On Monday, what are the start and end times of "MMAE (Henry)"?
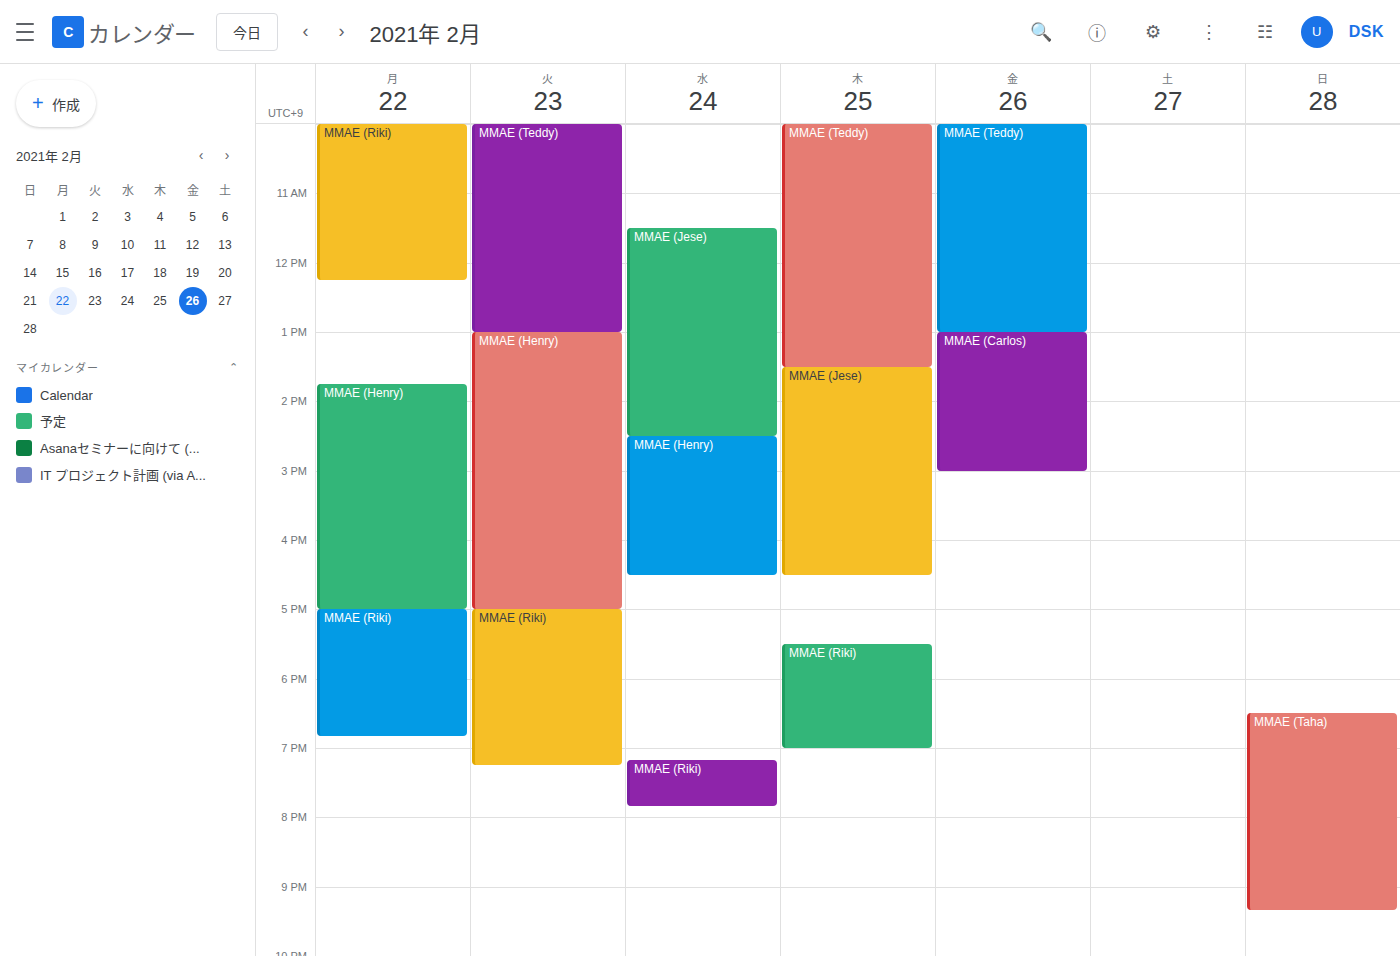
1:45 PM to 5:00 PM